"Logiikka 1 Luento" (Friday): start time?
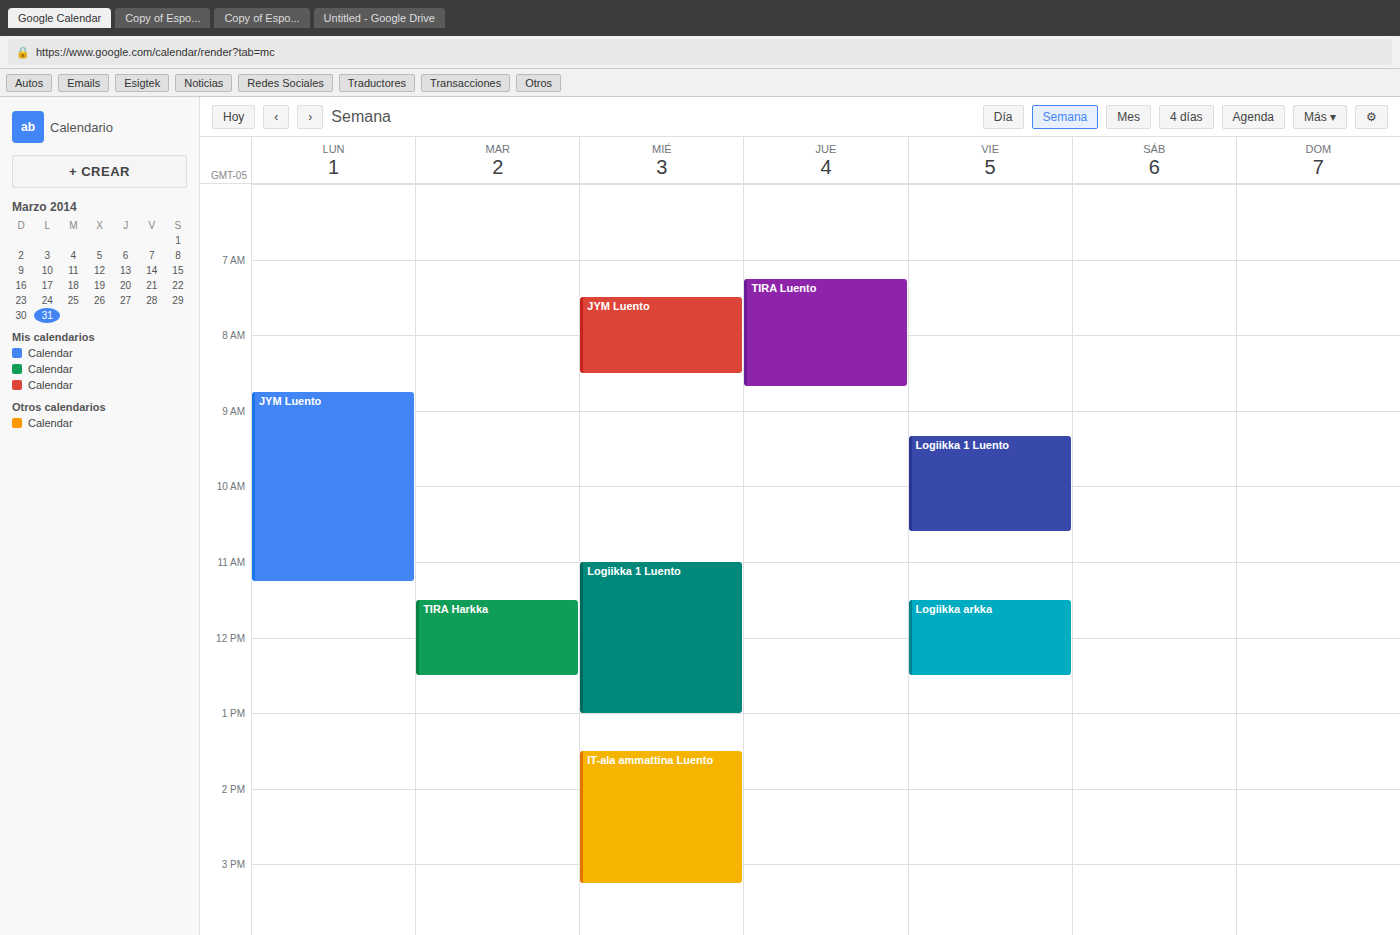
9:20 AM